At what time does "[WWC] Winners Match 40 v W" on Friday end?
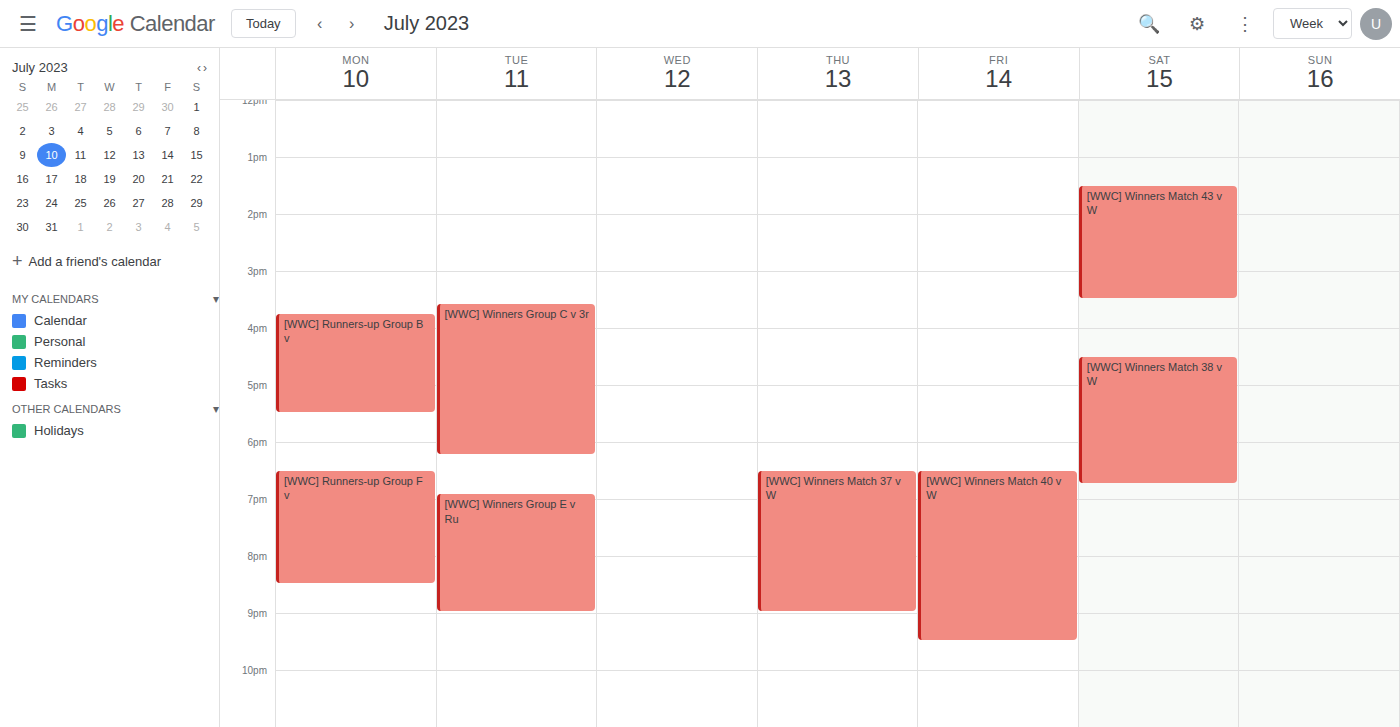
9:30 PM